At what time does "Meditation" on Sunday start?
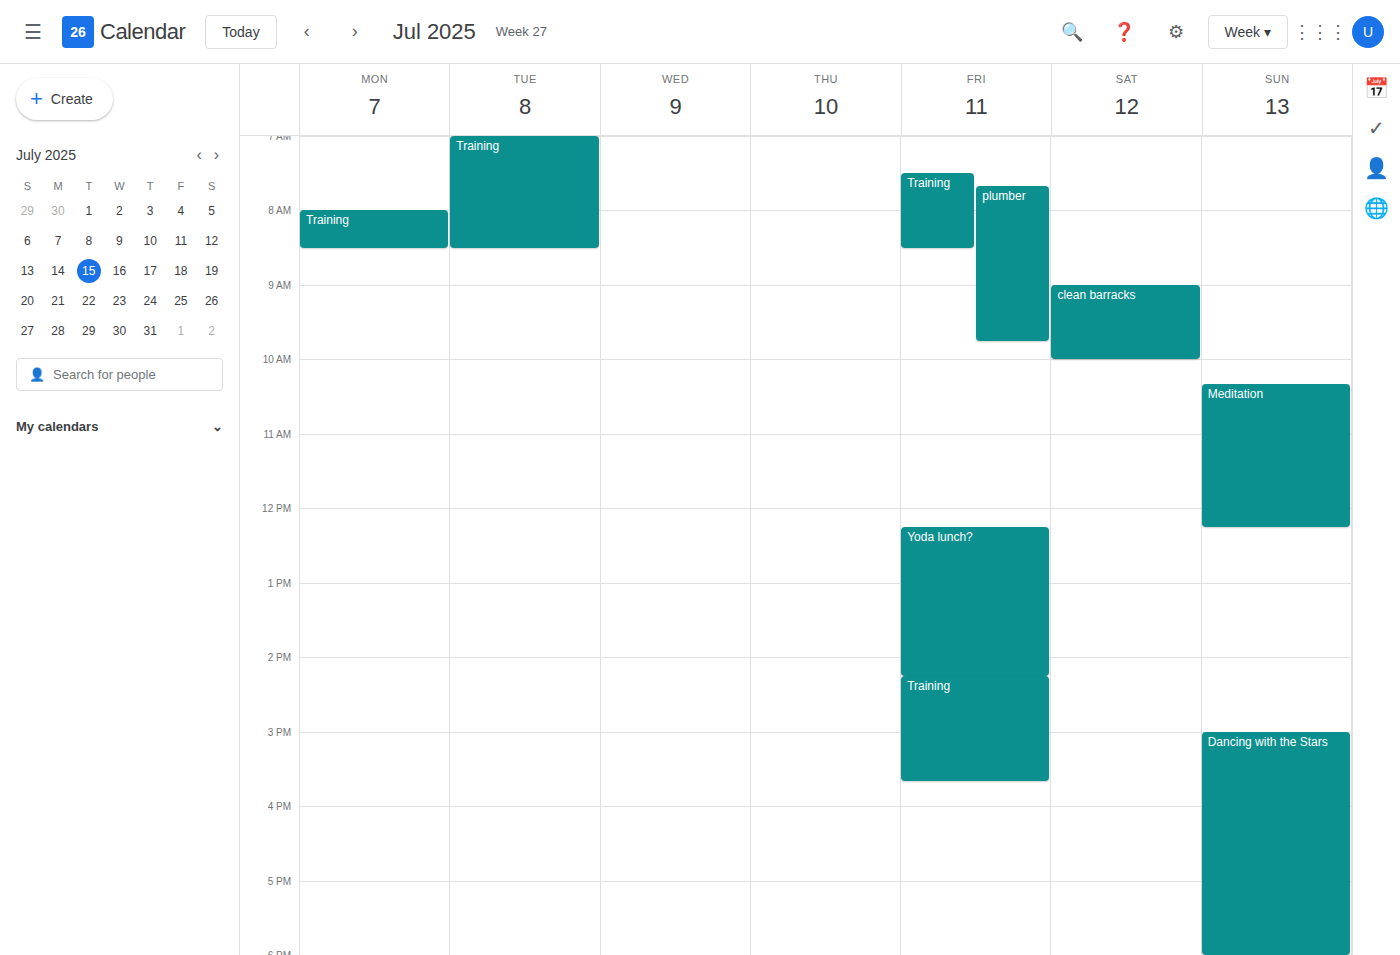
10:20 AM